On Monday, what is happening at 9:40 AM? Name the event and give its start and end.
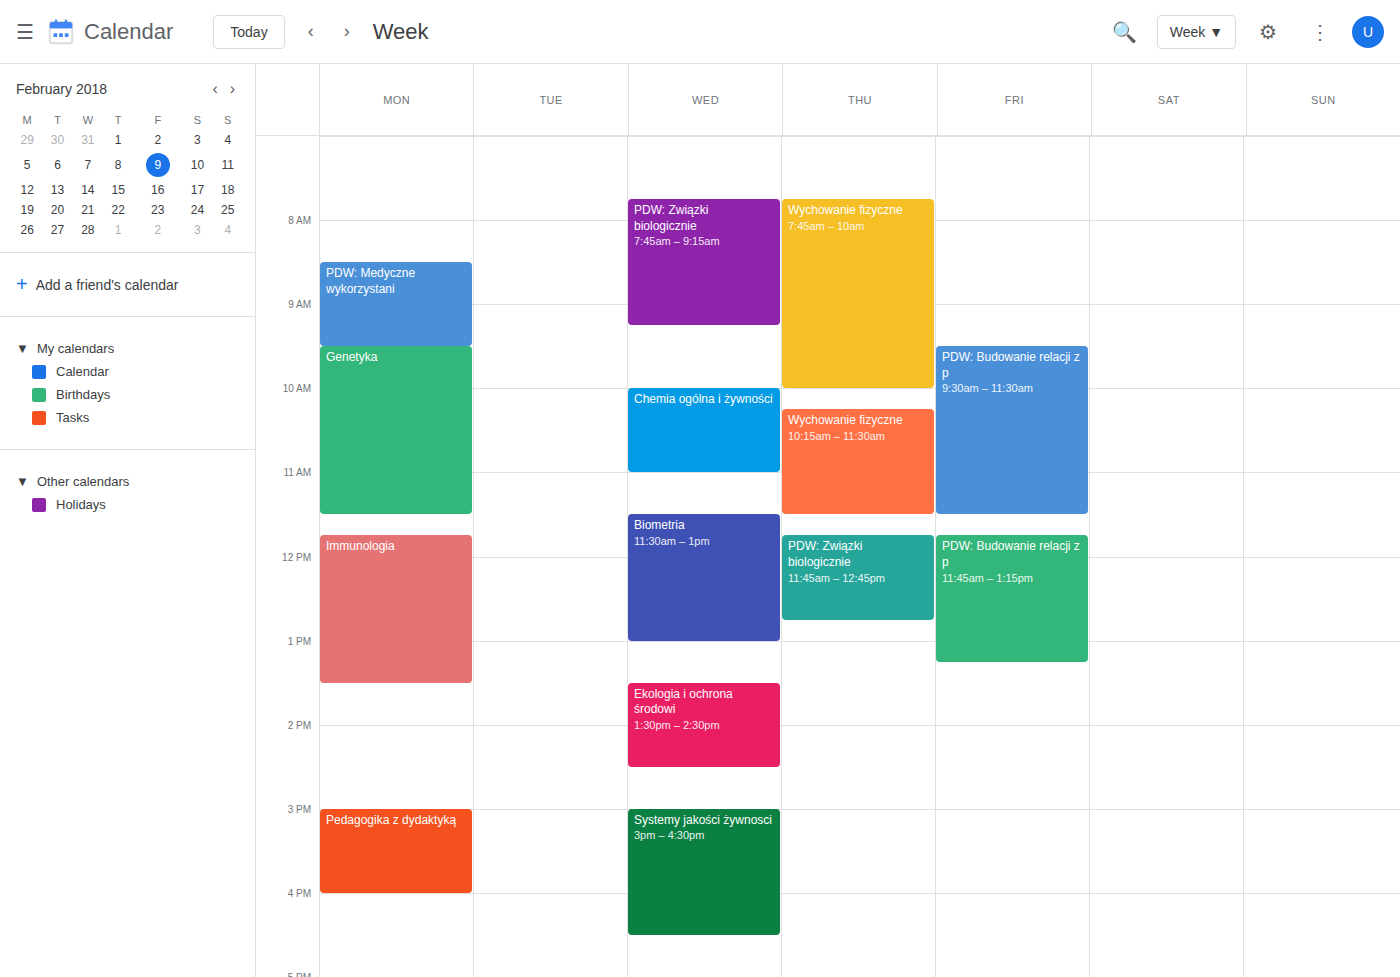
"Genetyka", 9:30 AM to 11:30 AM